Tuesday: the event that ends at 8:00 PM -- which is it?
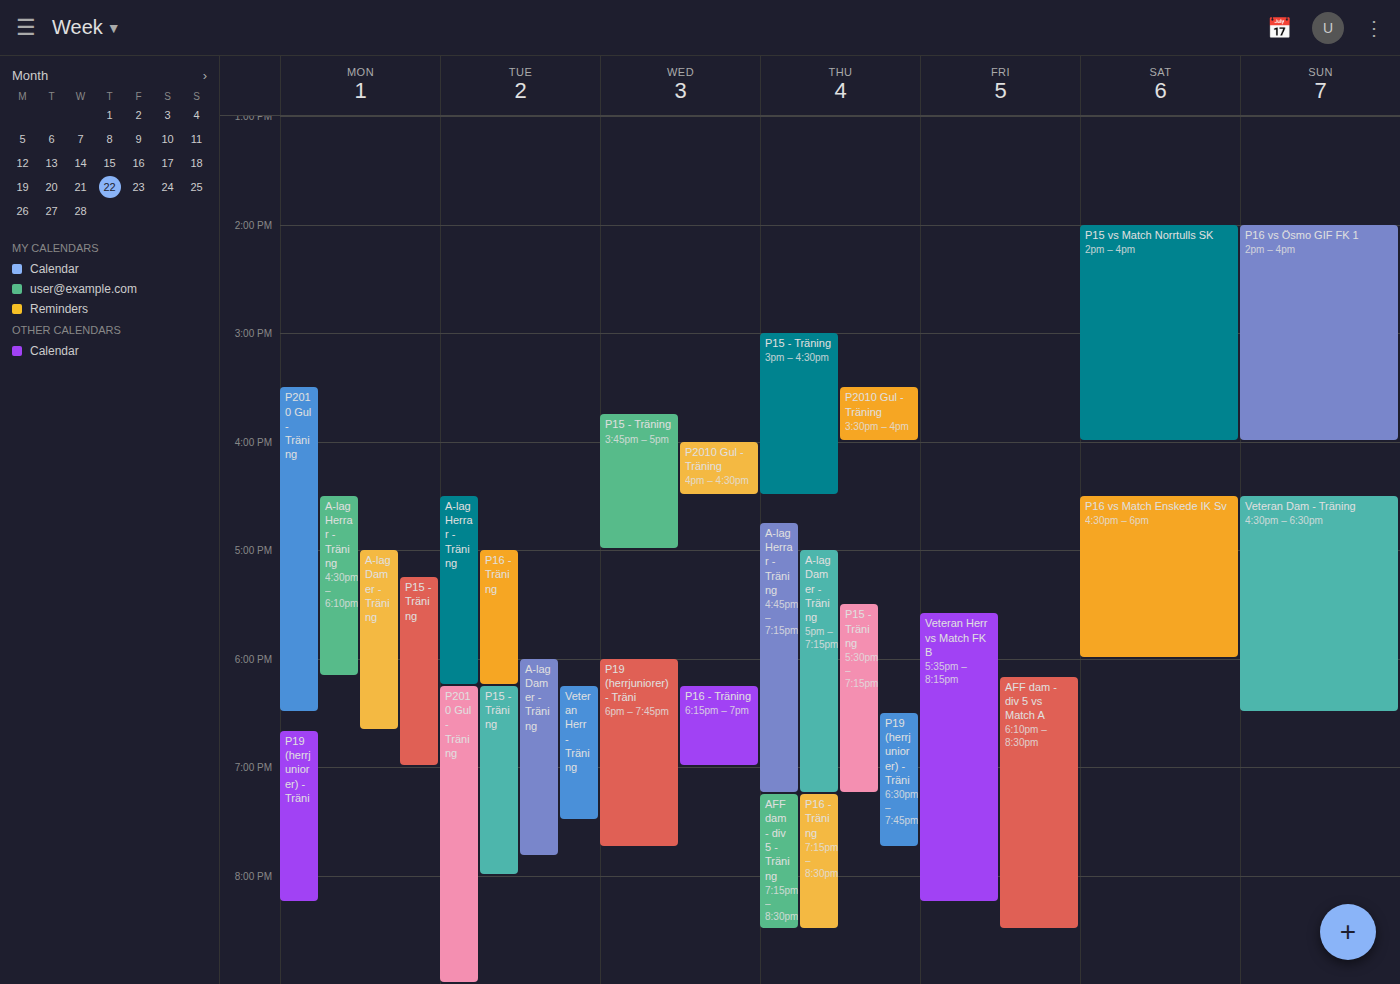
"P15 - Träning"